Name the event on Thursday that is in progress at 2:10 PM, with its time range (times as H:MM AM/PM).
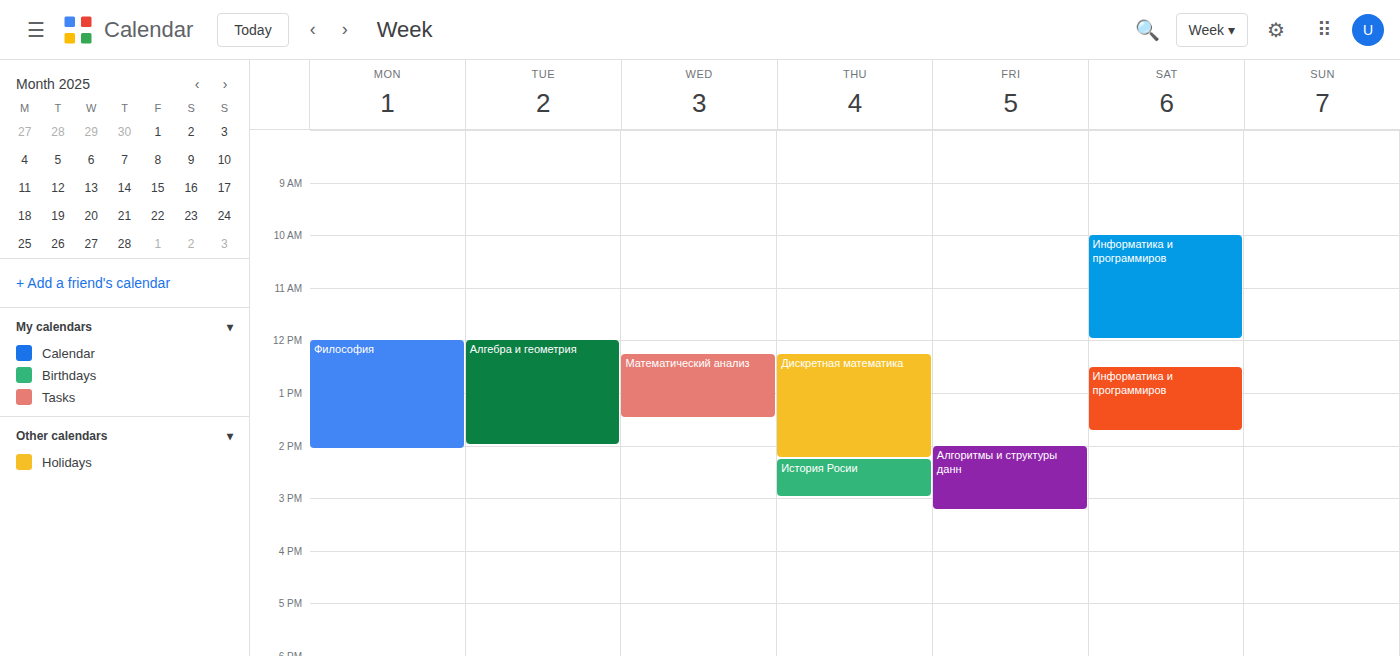
"Дискретная математика", 12:15 PM to 2:15 PM